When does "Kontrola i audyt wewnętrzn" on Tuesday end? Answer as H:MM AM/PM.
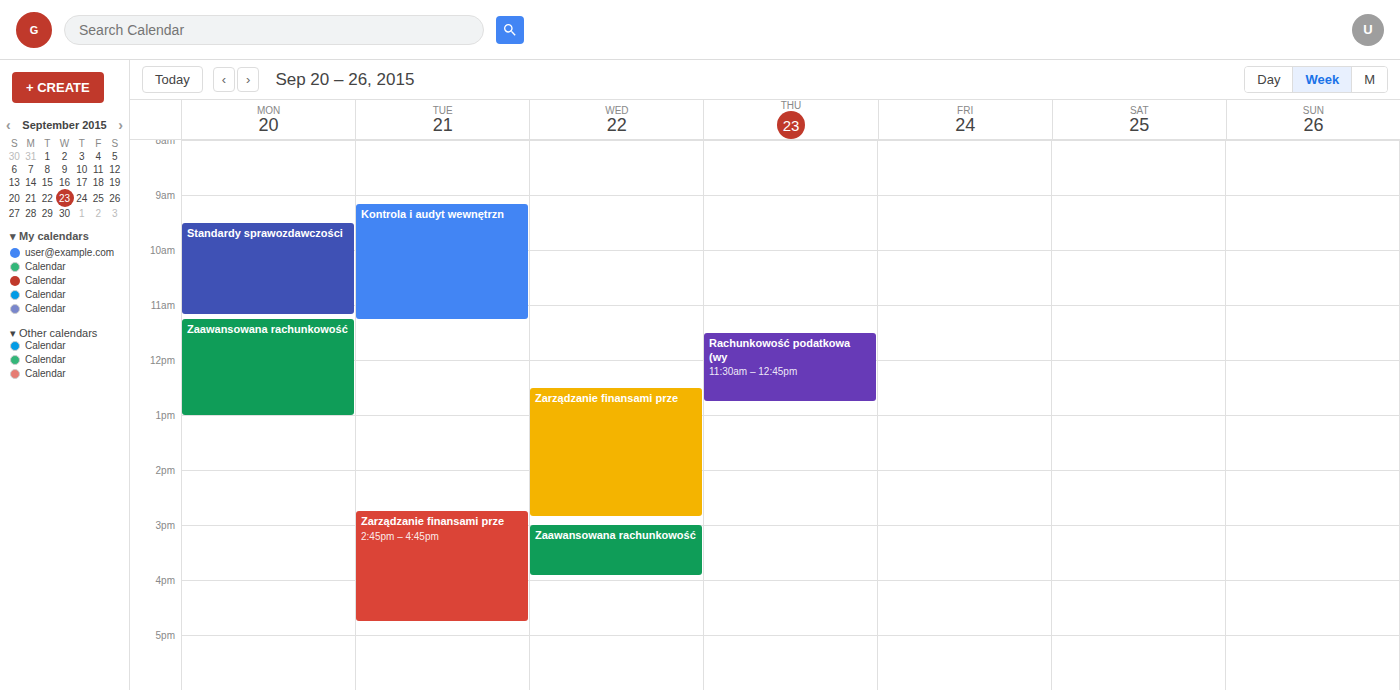
11:15 AM